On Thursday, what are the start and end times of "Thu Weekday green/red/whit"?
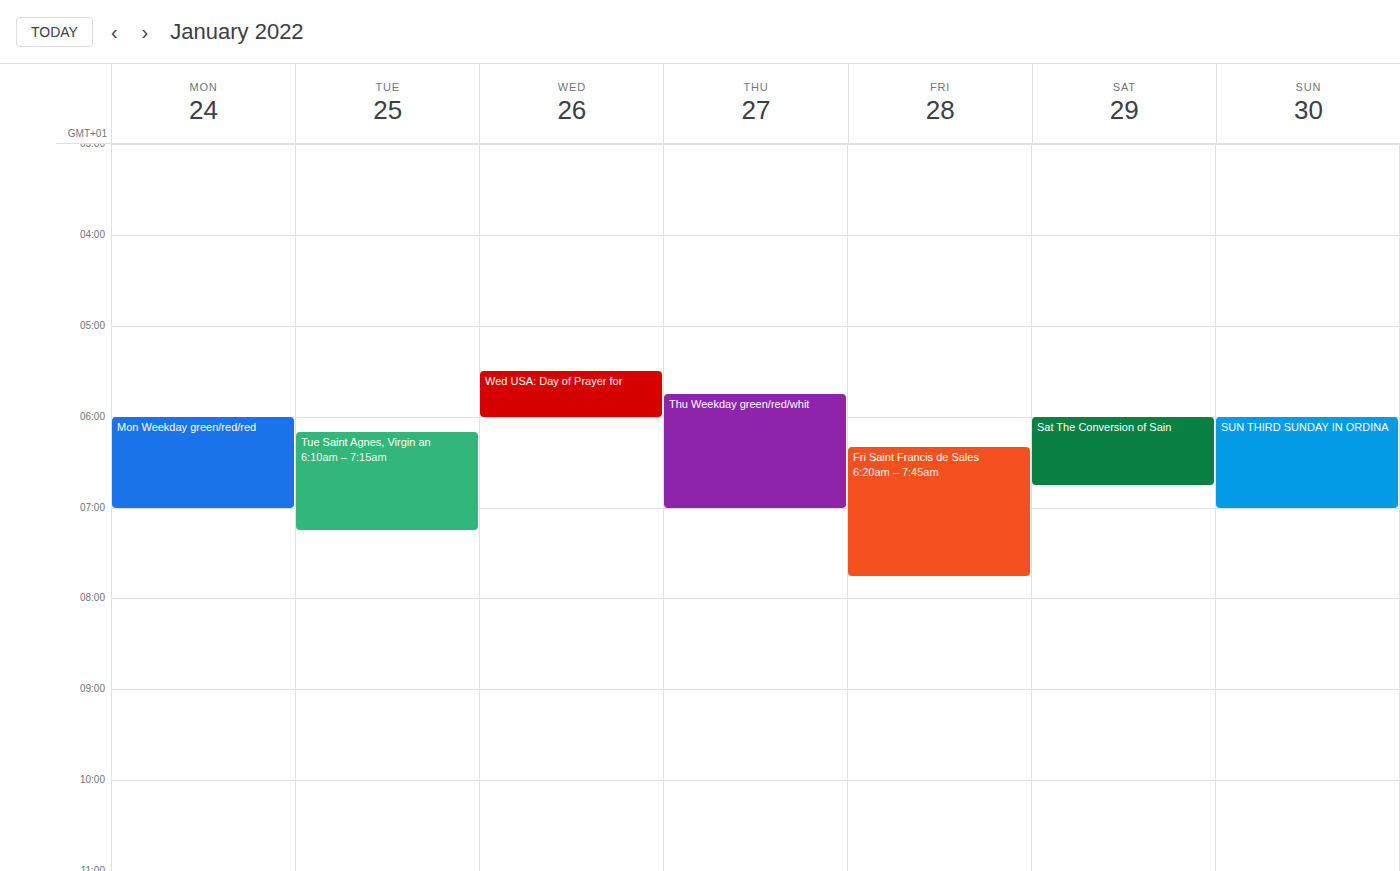
5:45 AM to 7:00 AM